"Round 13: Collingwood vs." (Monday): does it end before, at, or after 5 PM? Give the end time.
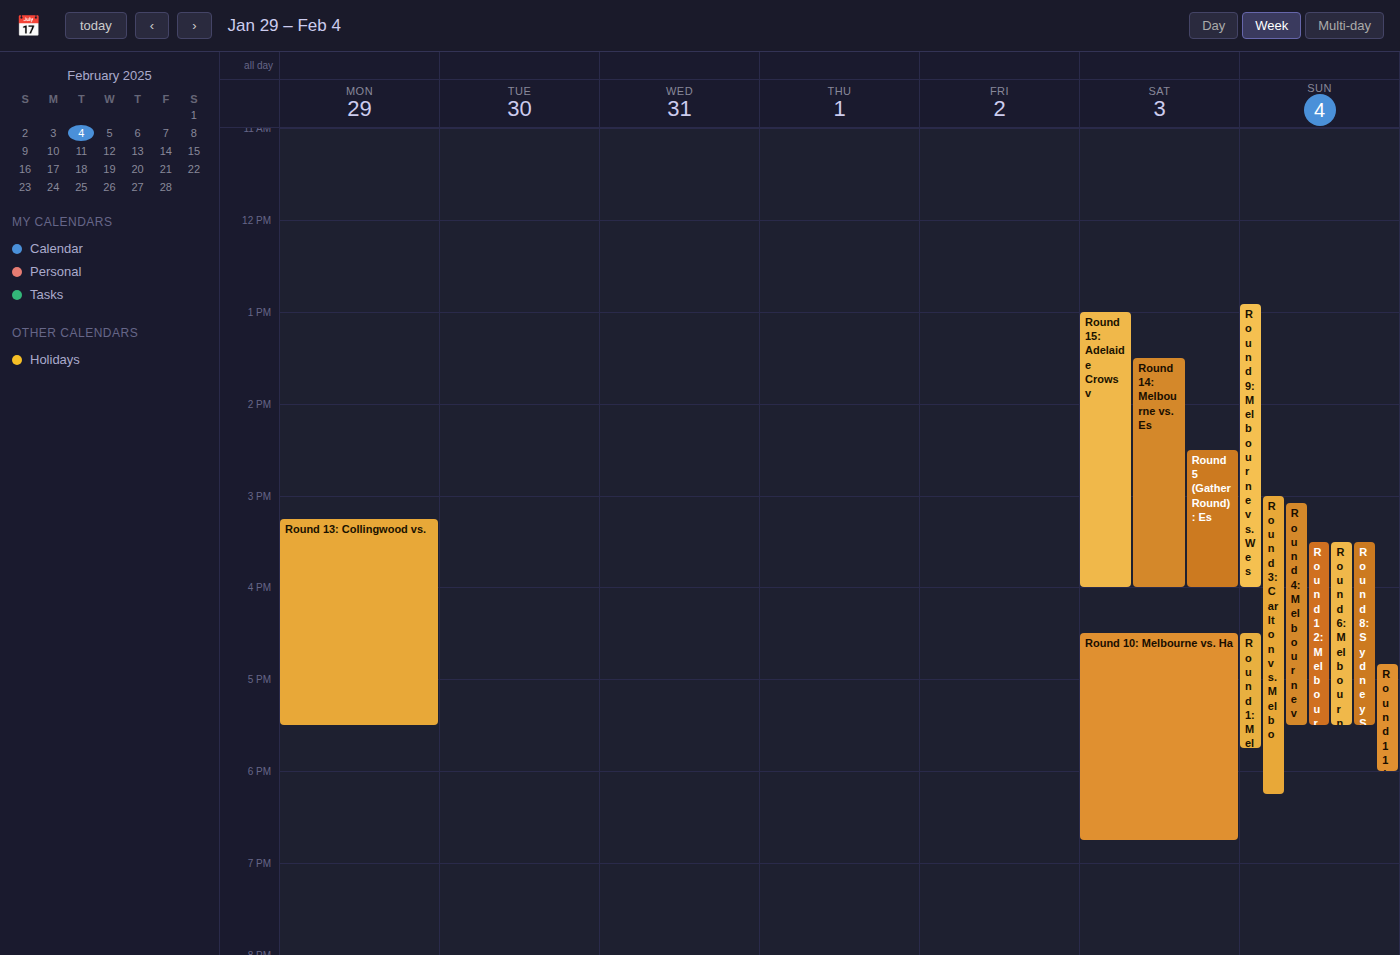
5:30 PM -- after 5 PM, 30 minutes below the 5 PM line.